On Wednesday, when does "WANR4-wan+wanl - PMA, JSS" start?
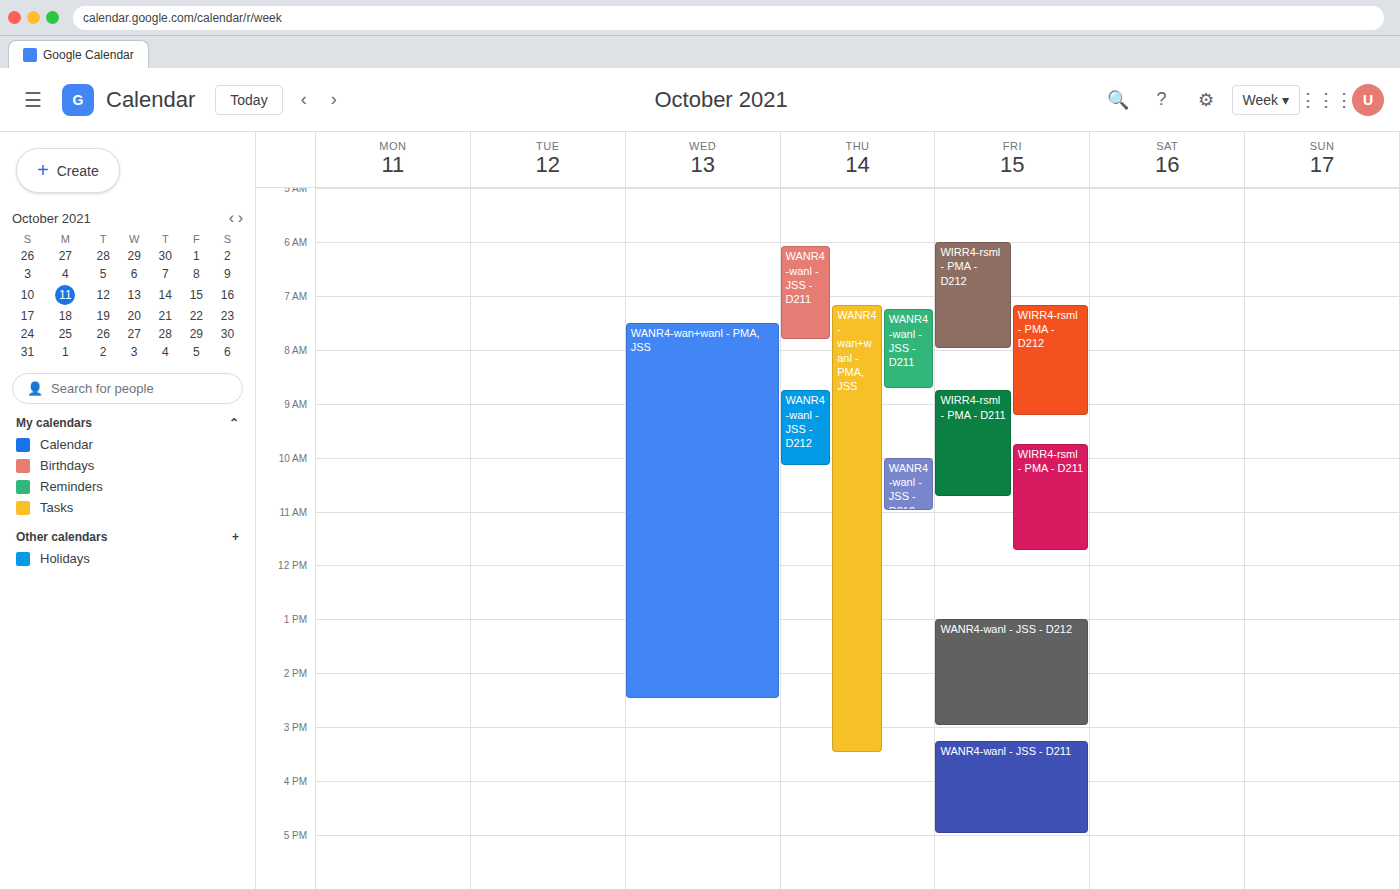
7:30 AM